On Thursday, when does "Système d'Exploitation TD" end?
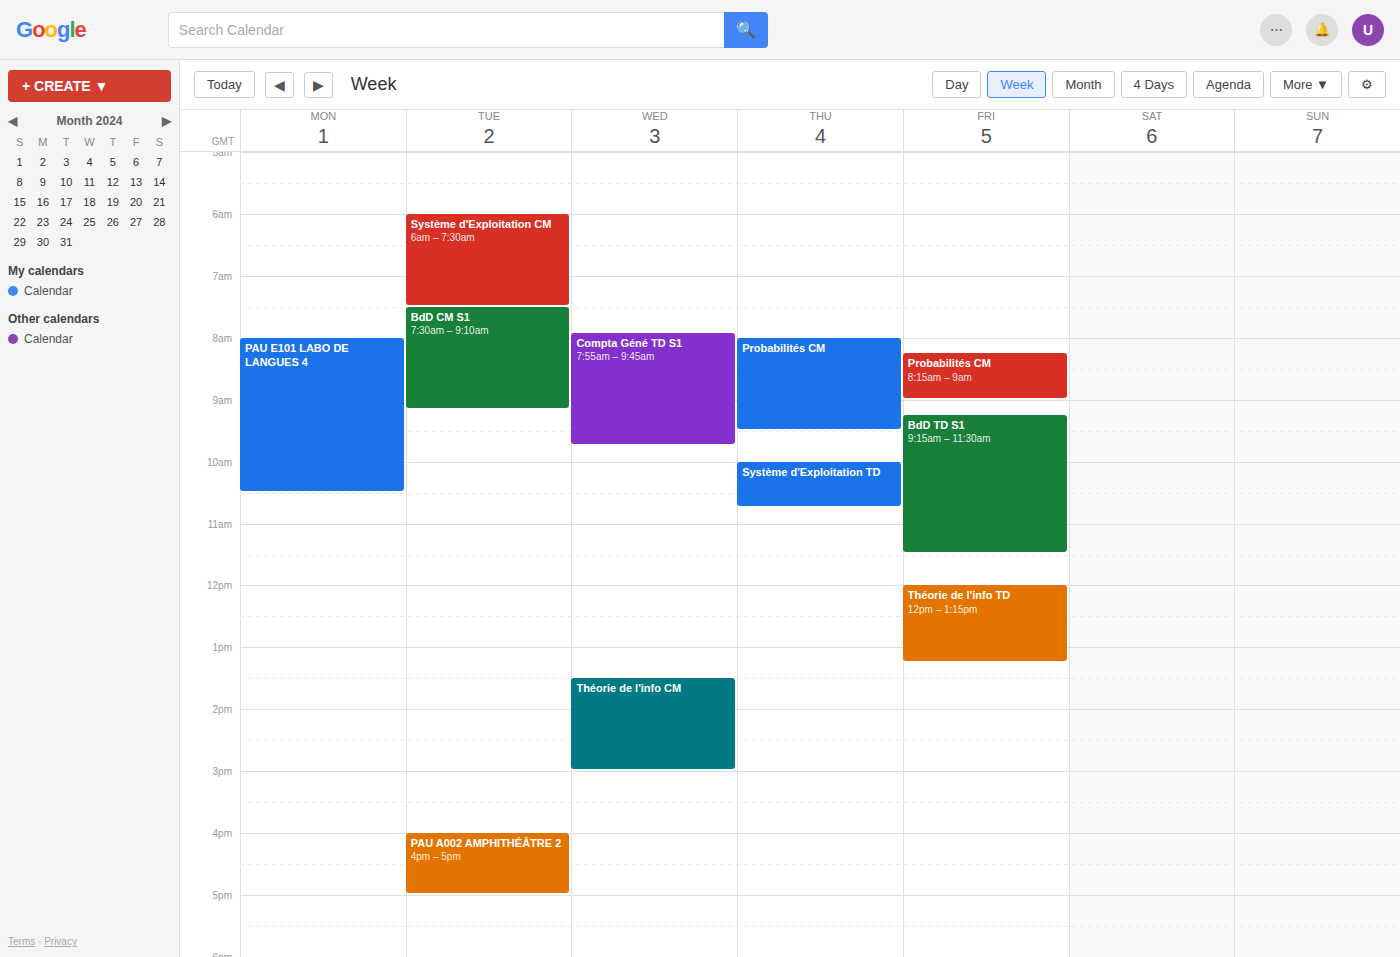
10:45 AM